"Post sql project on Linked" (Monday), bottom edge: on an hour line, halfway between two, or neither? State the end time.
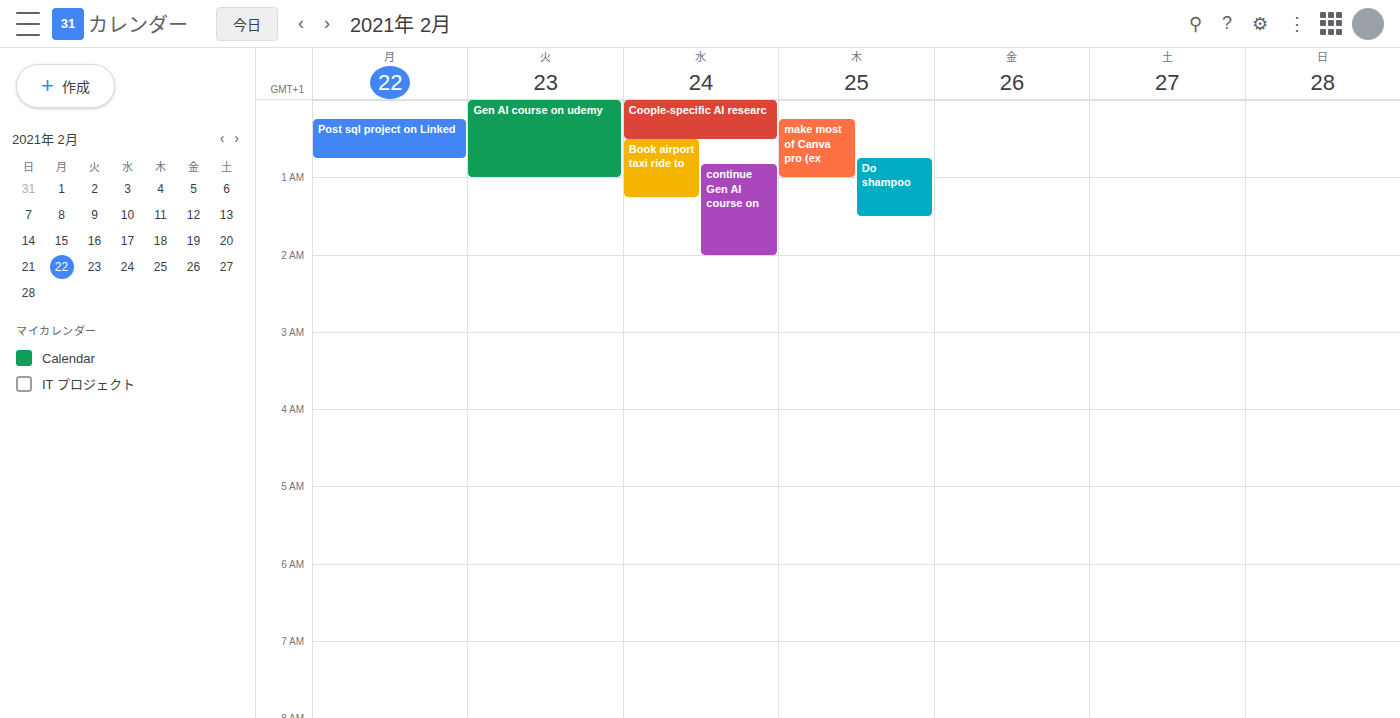
12:45 AM -- neither: three quarters of the way from the 12 AM line to the 1 AM line.